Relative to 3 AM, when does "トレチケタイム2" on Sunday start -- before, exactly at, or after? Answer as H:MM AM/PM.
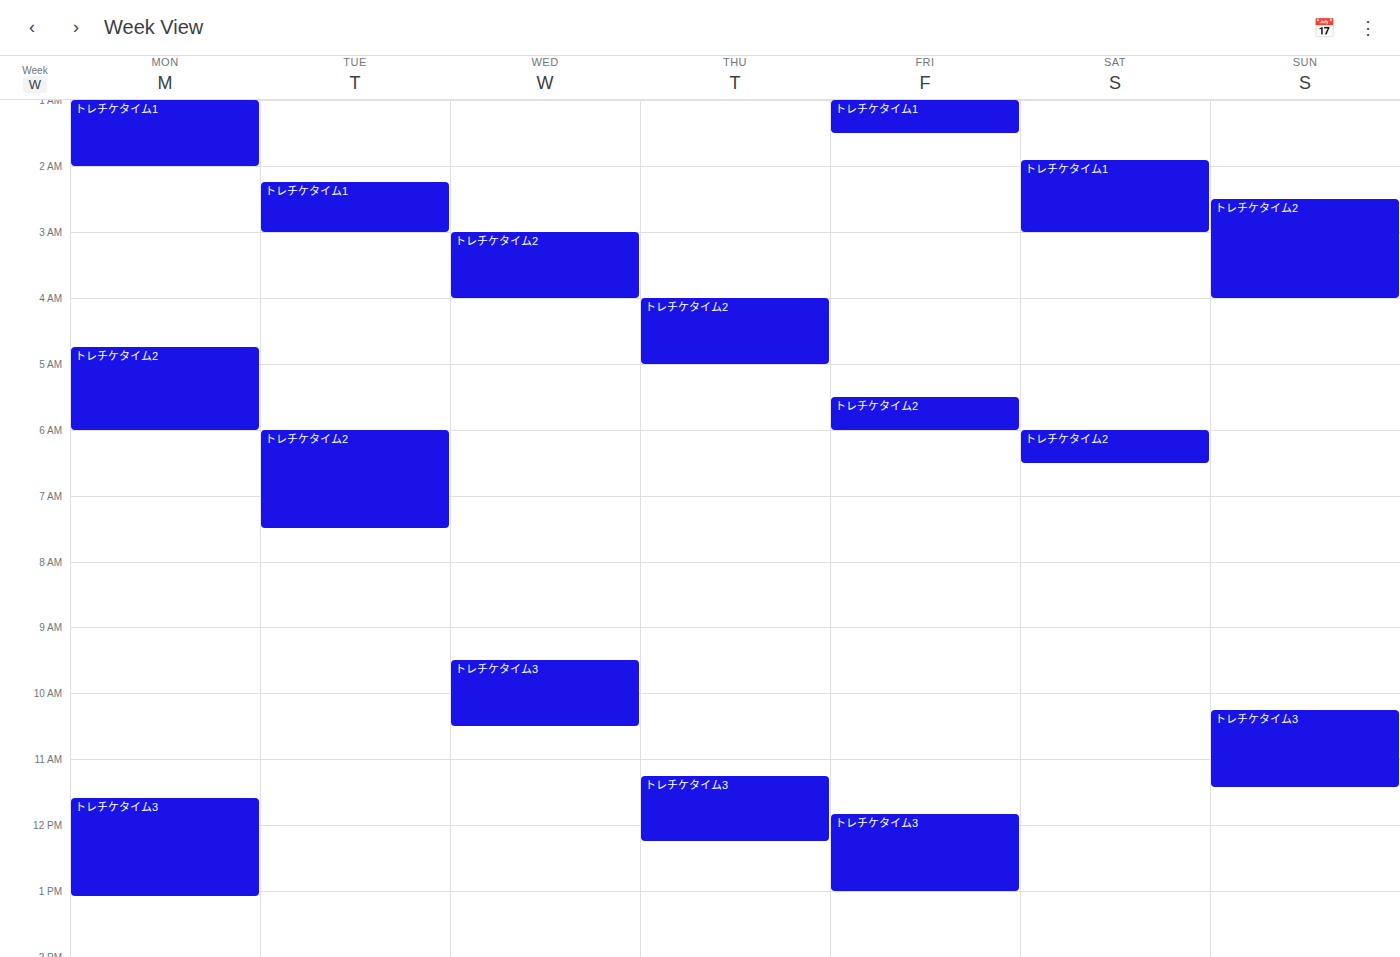
2:30 AM -- before 3 AM, 30 minutes above the 3 AM line.